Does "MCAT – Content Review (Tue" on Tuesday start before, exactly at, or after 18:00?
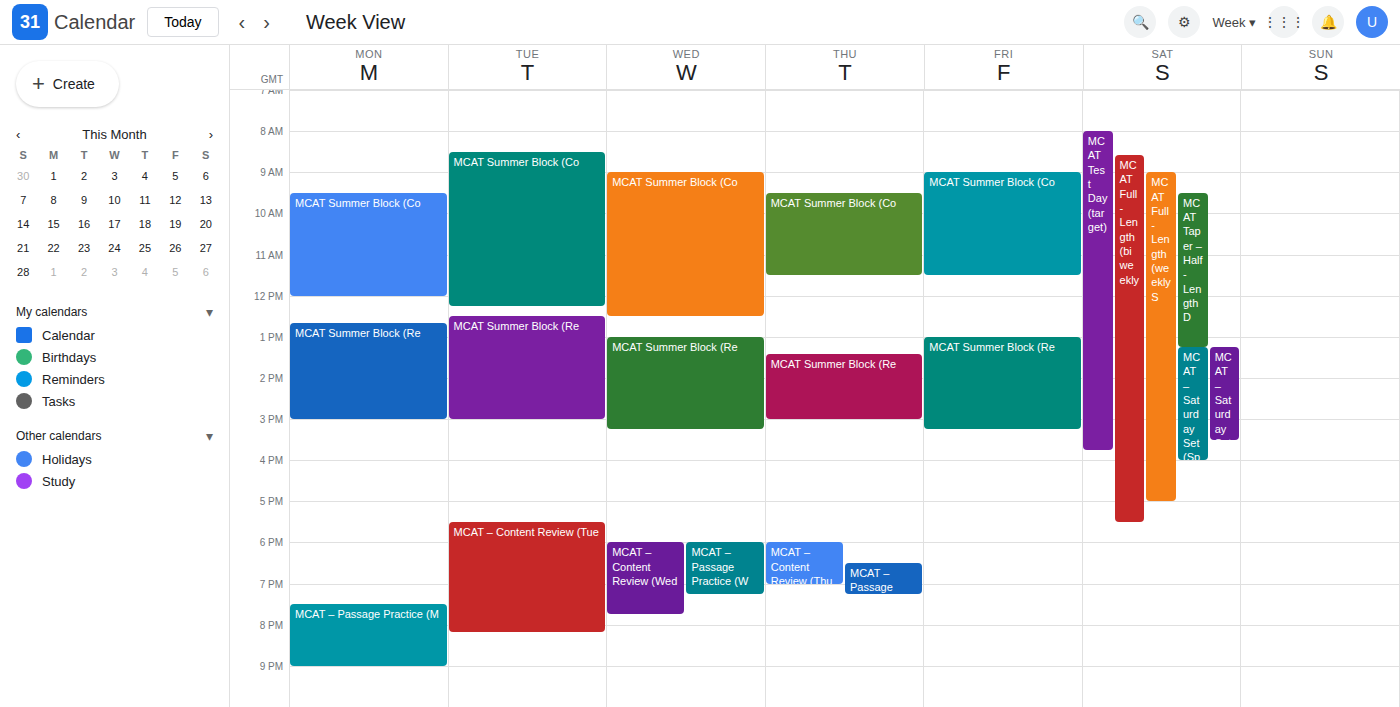
17:30 -- before 18:00, 30 minutes above the 18:00 line.